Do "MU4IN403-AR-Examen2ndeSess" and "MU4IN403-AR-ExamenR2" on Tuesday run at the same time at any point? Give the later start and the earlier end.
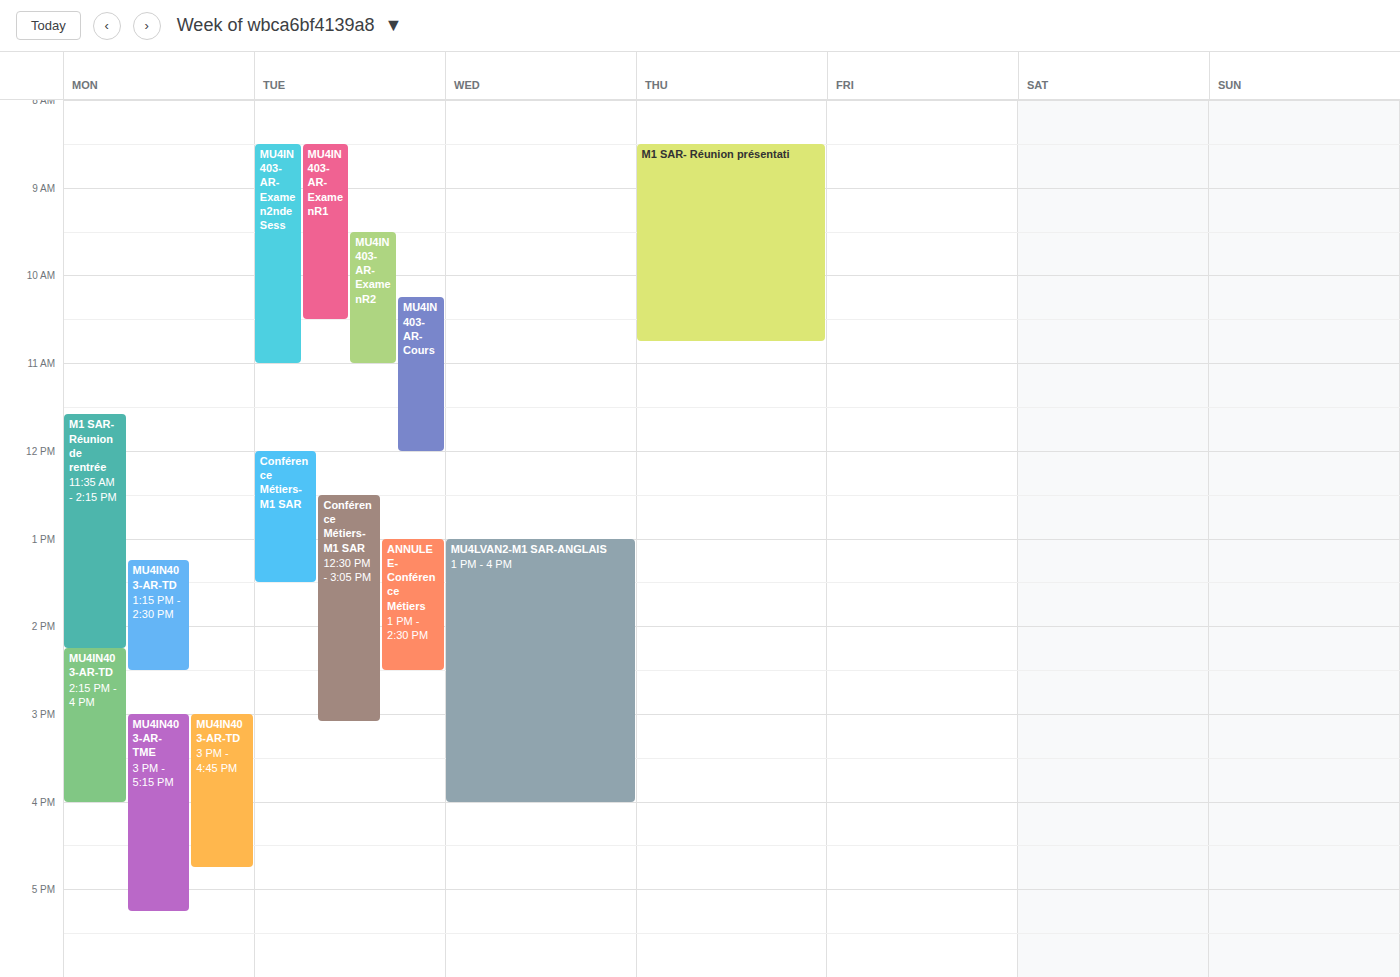
"MU4IN403-AR-ExamenR2" starts at 9:30 AM, before "MU4IN403-AR-Examen2ndeSess" ends at 11:00 AM -- they overlap.